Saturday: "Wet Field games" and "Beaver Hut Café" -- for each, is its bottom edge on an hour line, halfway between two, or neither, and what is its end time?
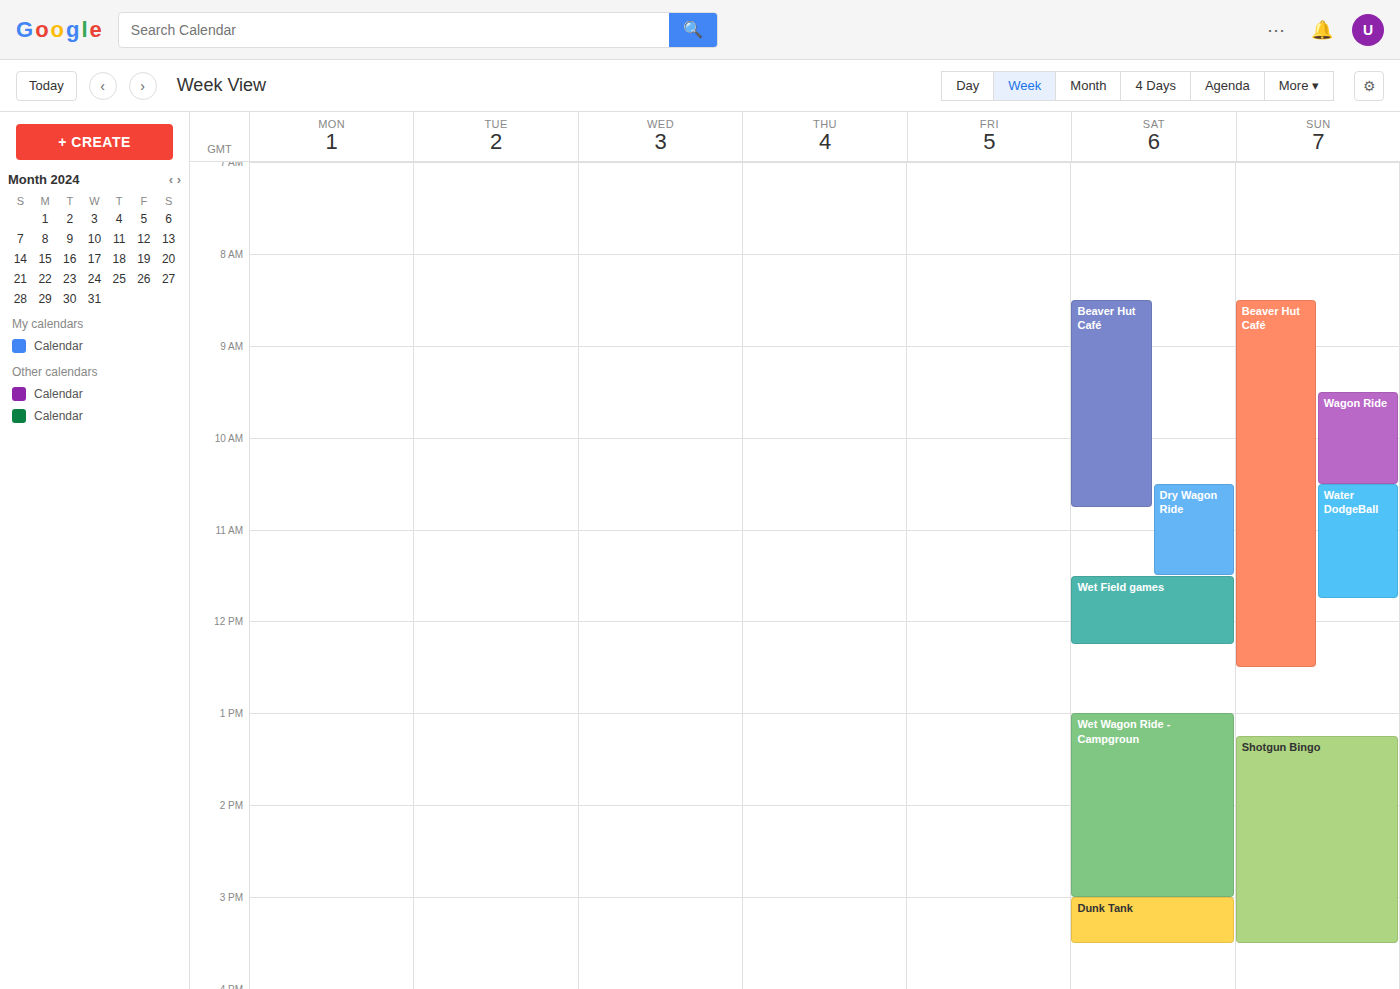
"Wet Field games": 12:15 PM, neither: a quarter of the way from the 12 PM line to the 1 PM line. "Beaver Hut Café": 10:45 AM, neither: three quarters of the way from the 10 AM line to the 11 AM line.